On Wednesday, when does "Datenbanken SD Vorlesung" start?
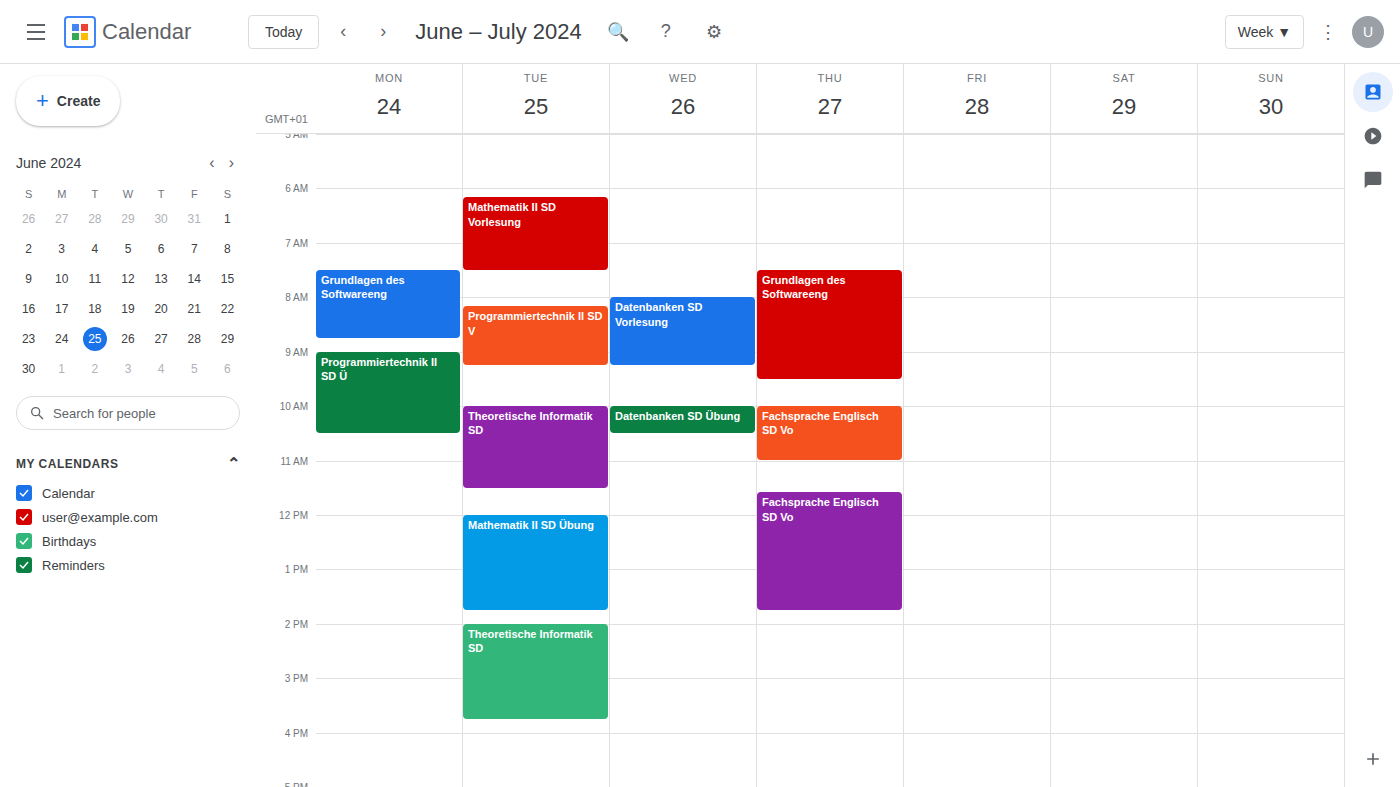
8:00 AM